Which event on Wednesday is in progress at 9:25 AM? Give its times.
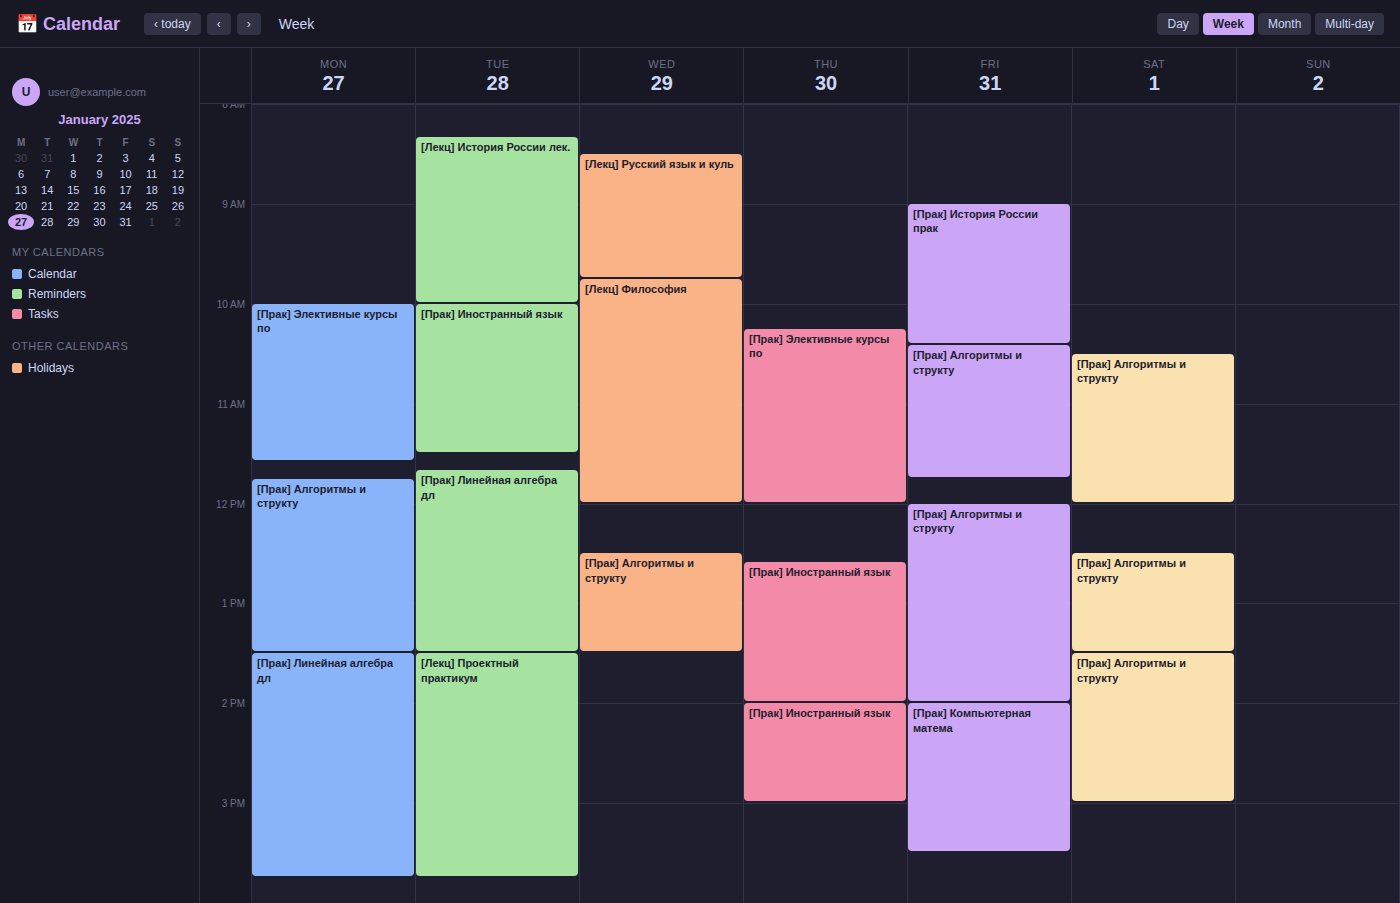
"[Лекц] Русский язык и куль", 8:30 AM to 9:45 AM